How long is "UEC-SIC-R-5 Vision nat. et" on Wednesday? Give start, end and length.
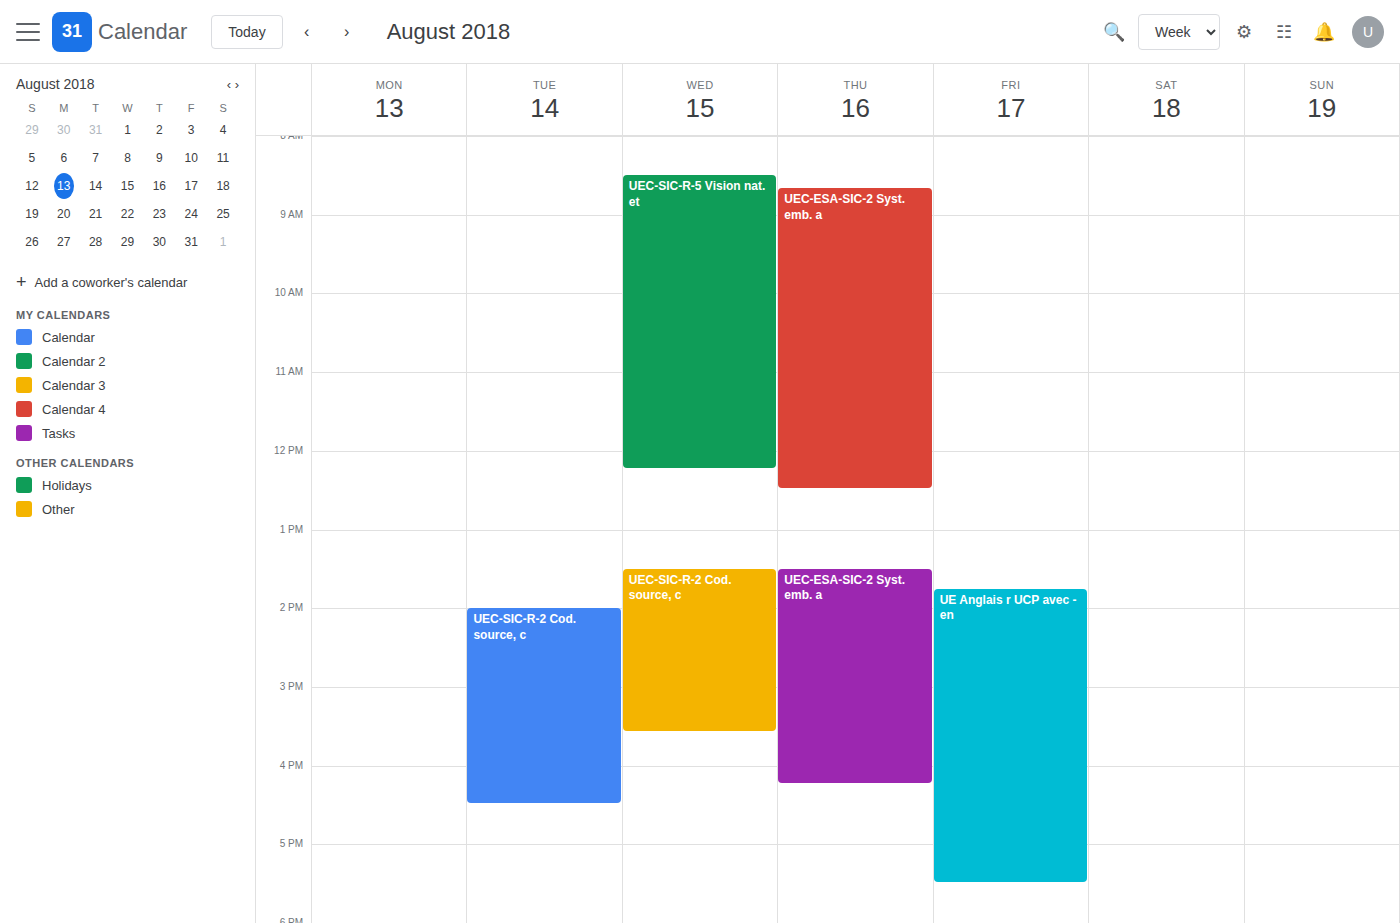
8:30 AM to 12:15 PM, 3 hours 45 minutes